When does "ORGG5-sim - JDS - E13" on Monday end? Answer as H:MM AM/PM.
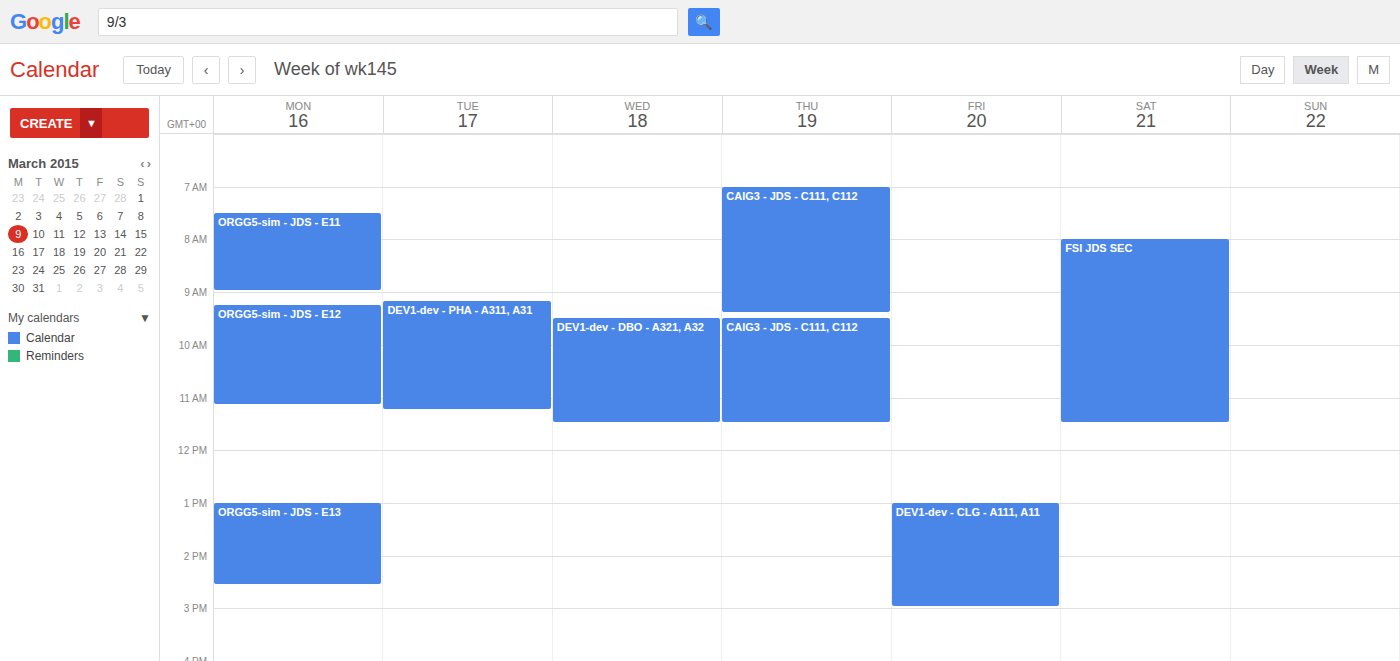
2:35 PM